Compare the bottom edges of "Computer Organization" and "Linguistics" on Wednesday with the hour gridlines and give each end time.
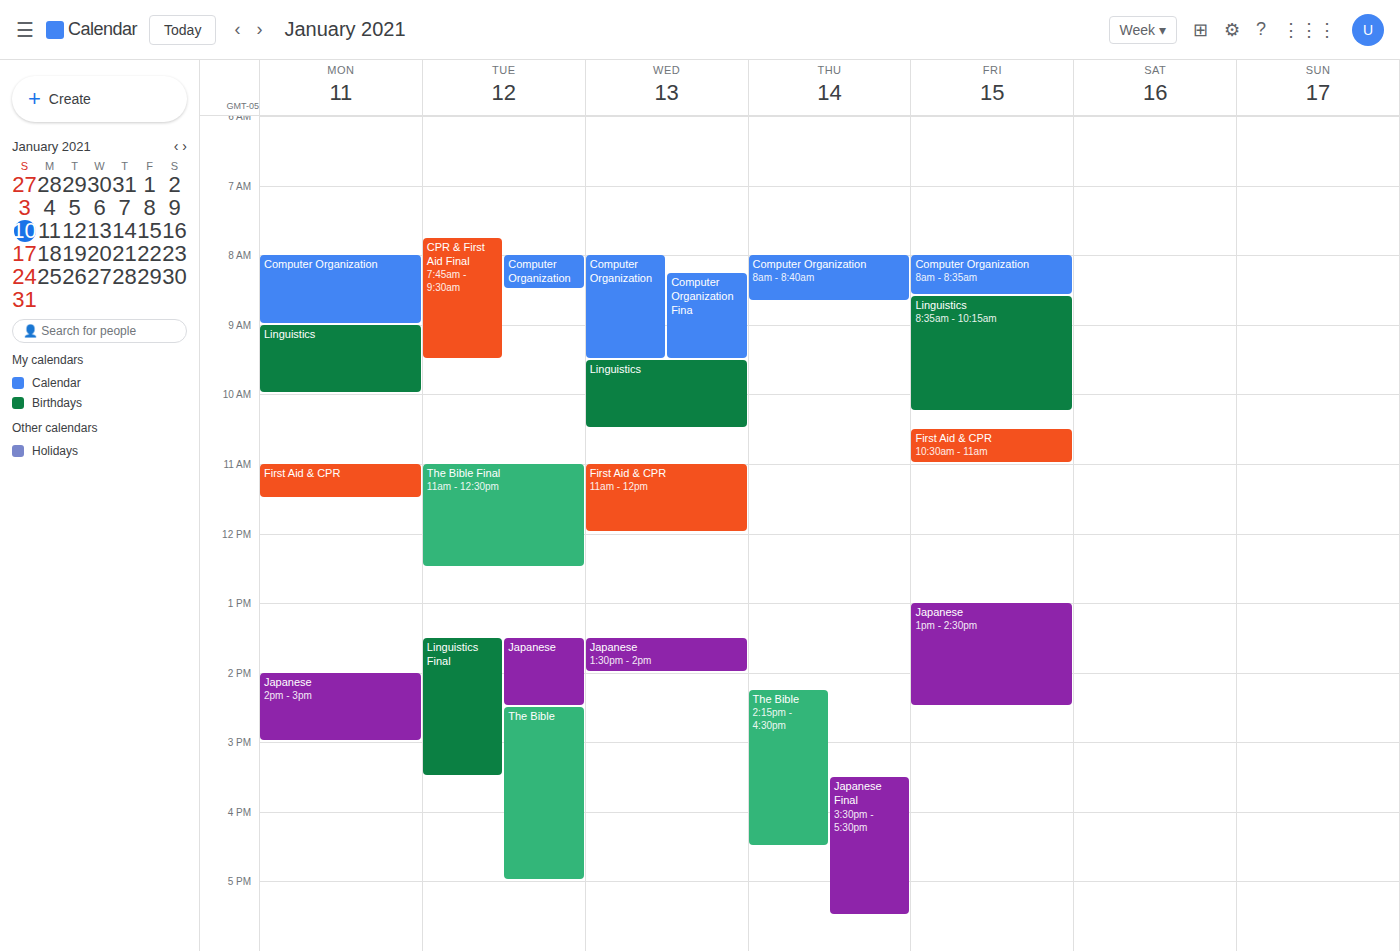
"Computer Organization": 9:30 AM, halfway between the 9 AM and 10 AM lines. "Linguistics": 10:30 AM, halfway between the 10 AM and 11 AM lines.